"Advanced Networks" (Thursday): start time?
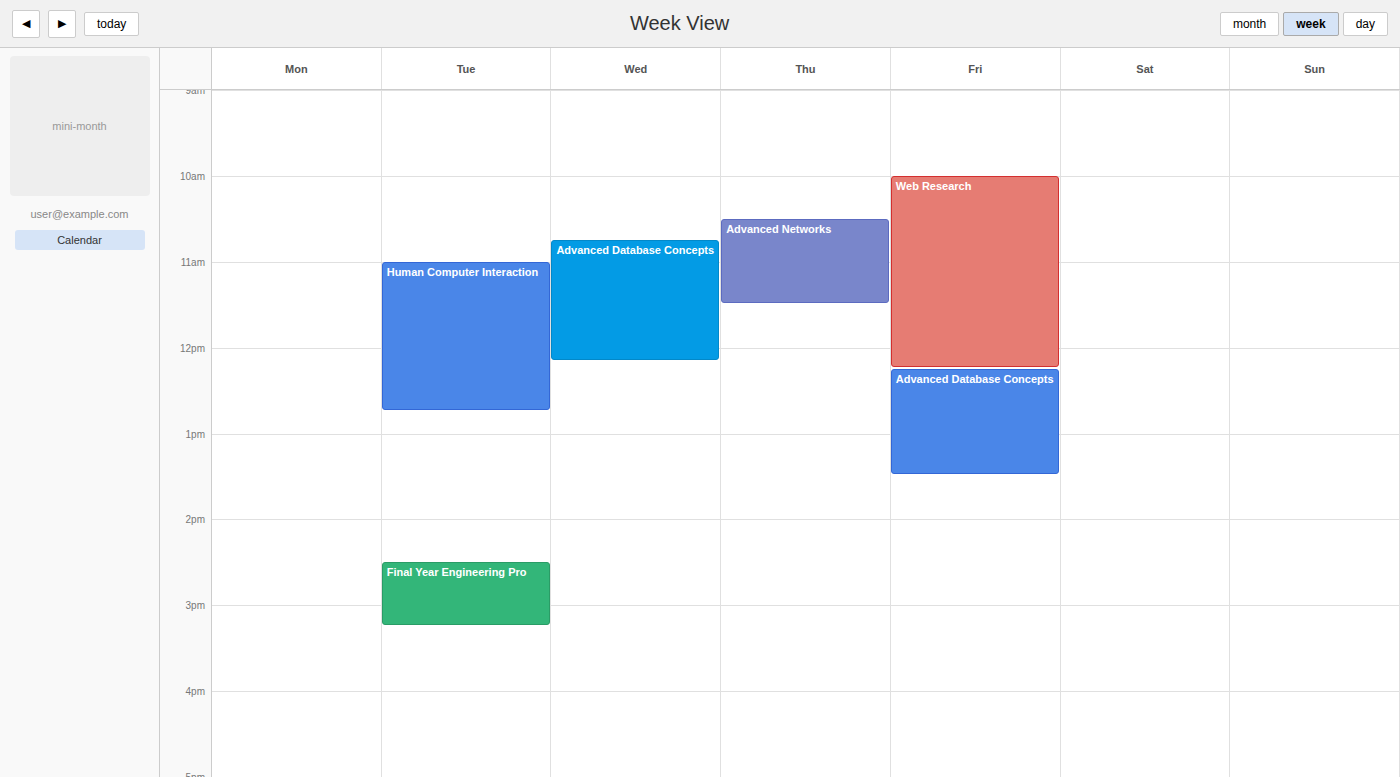
10:30 AM